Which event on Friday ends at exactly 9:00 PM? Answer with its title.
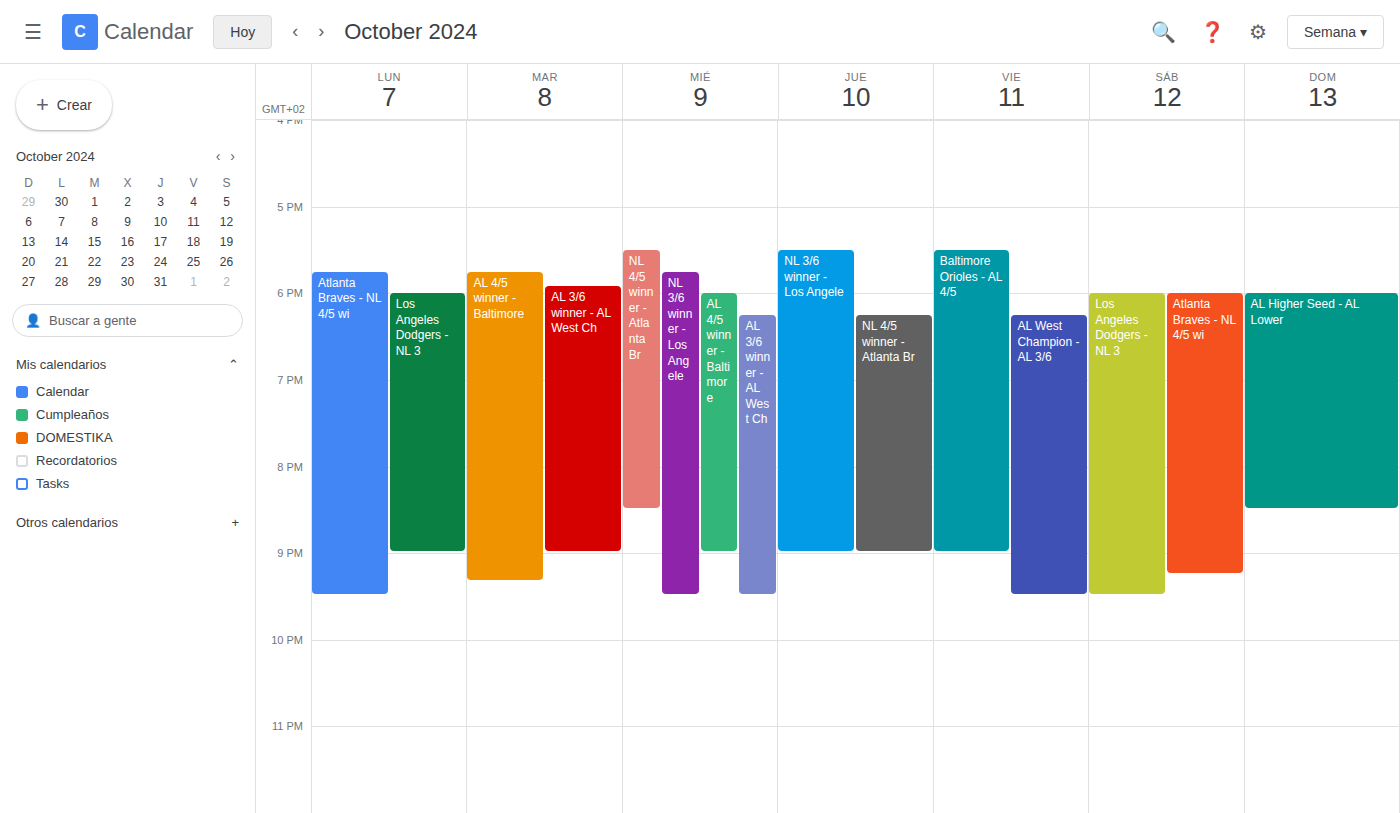
"Baltimore Orioles - AL 4/5"